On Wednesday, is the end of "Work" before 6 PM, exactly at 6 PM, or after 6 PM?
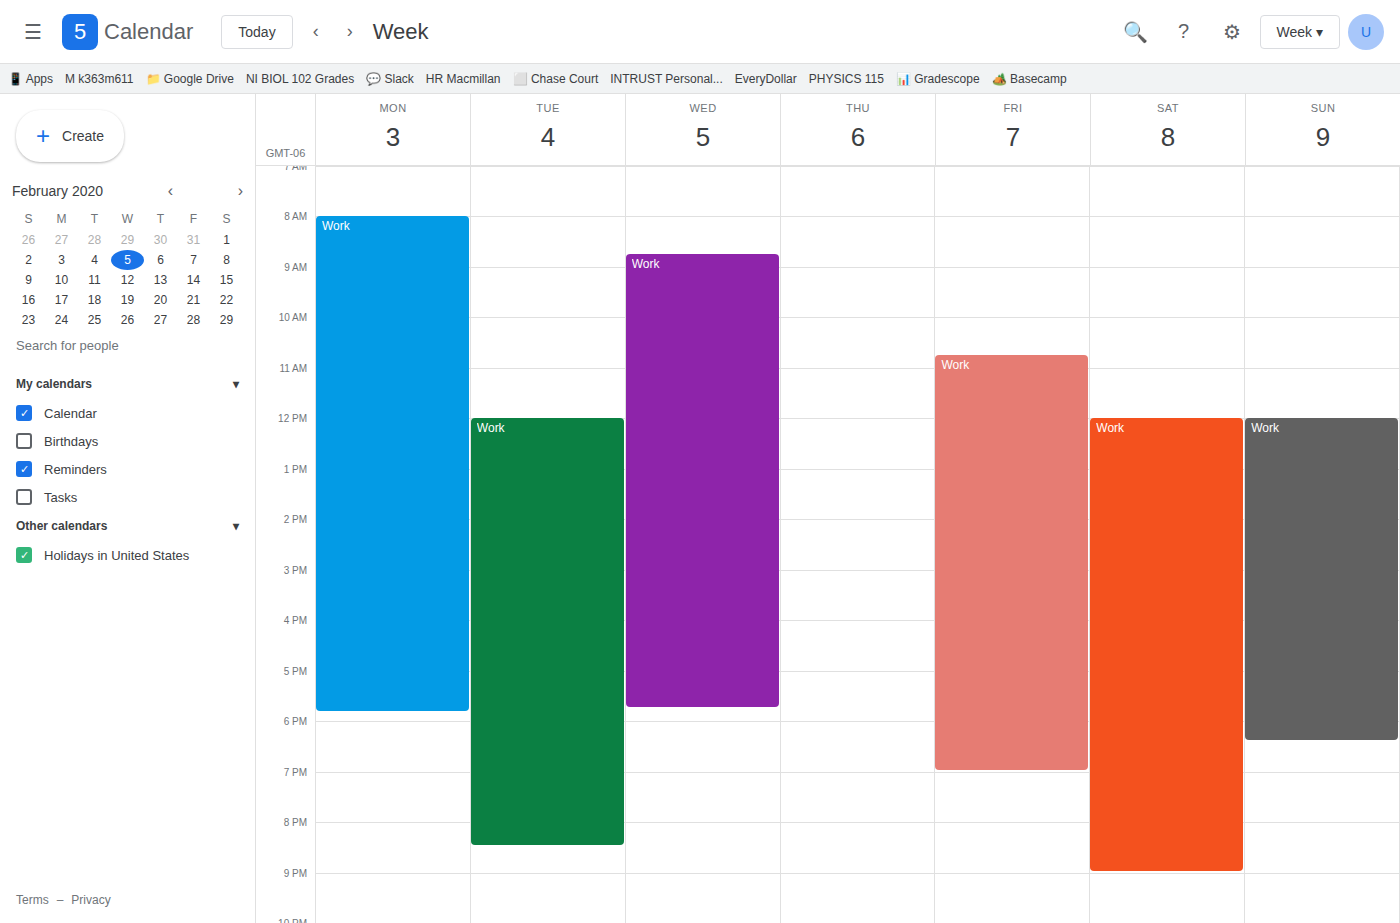
5:45 PM -- before 6 PM, 15 minutes above the 6 PM line.